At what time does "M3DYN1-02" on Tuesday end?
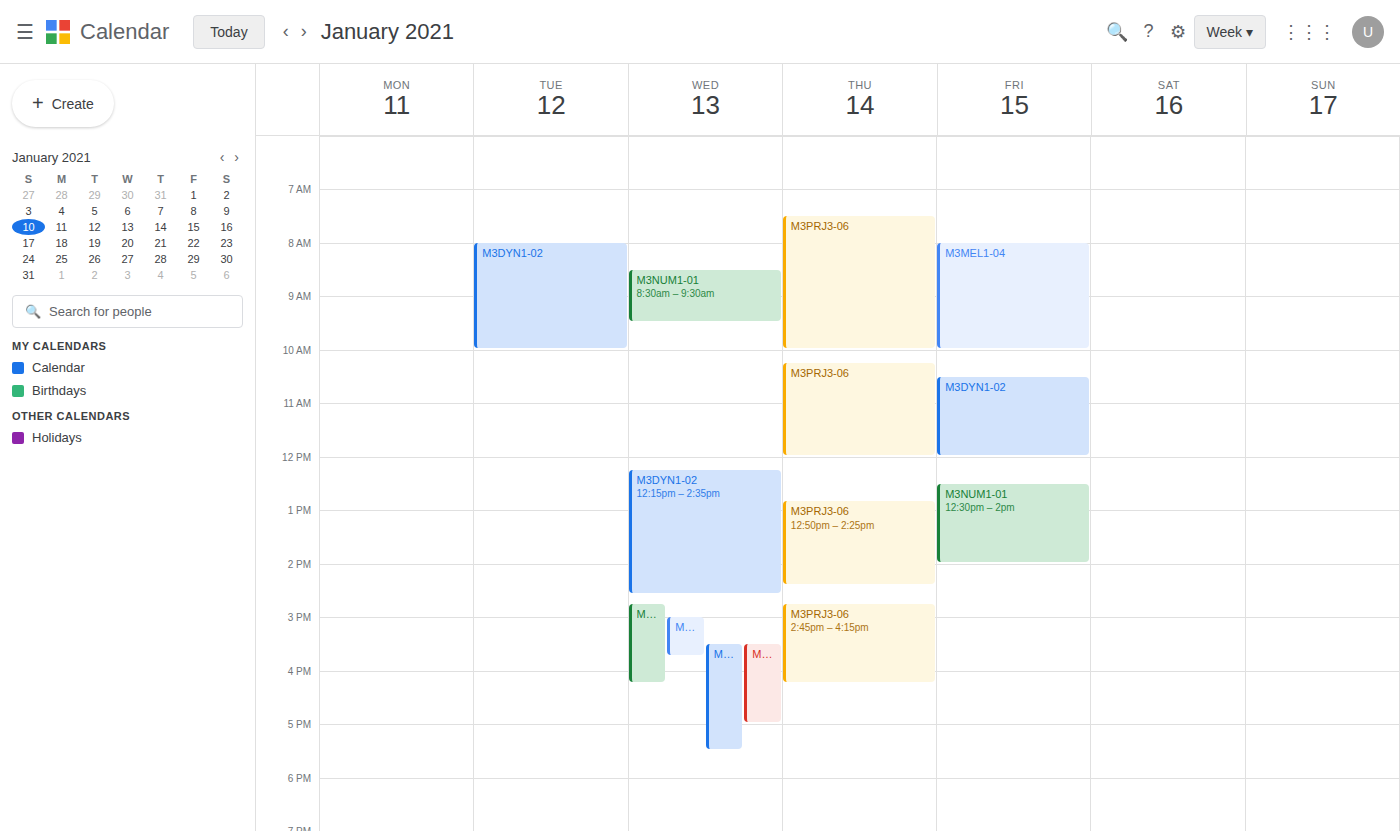
10:00 AM